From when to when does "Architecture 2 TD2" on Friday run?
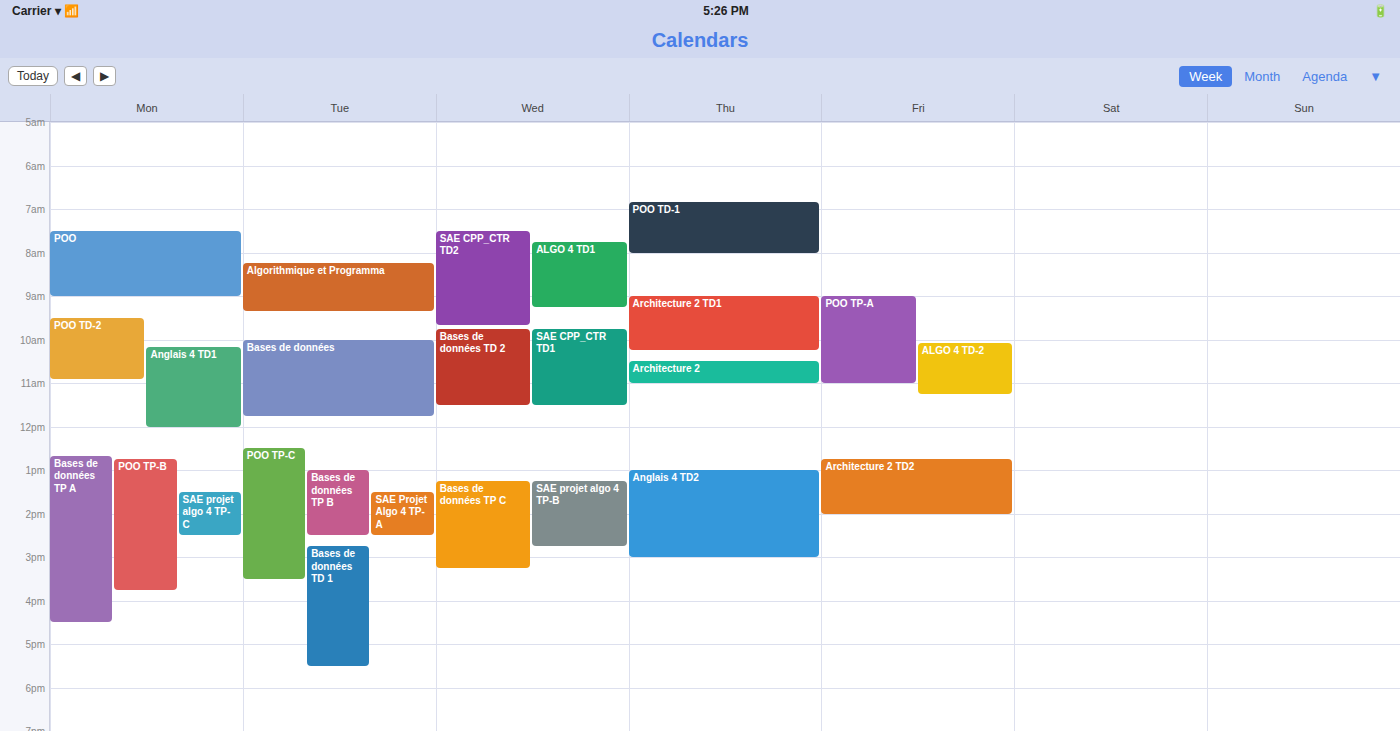
12:45 to 14:00